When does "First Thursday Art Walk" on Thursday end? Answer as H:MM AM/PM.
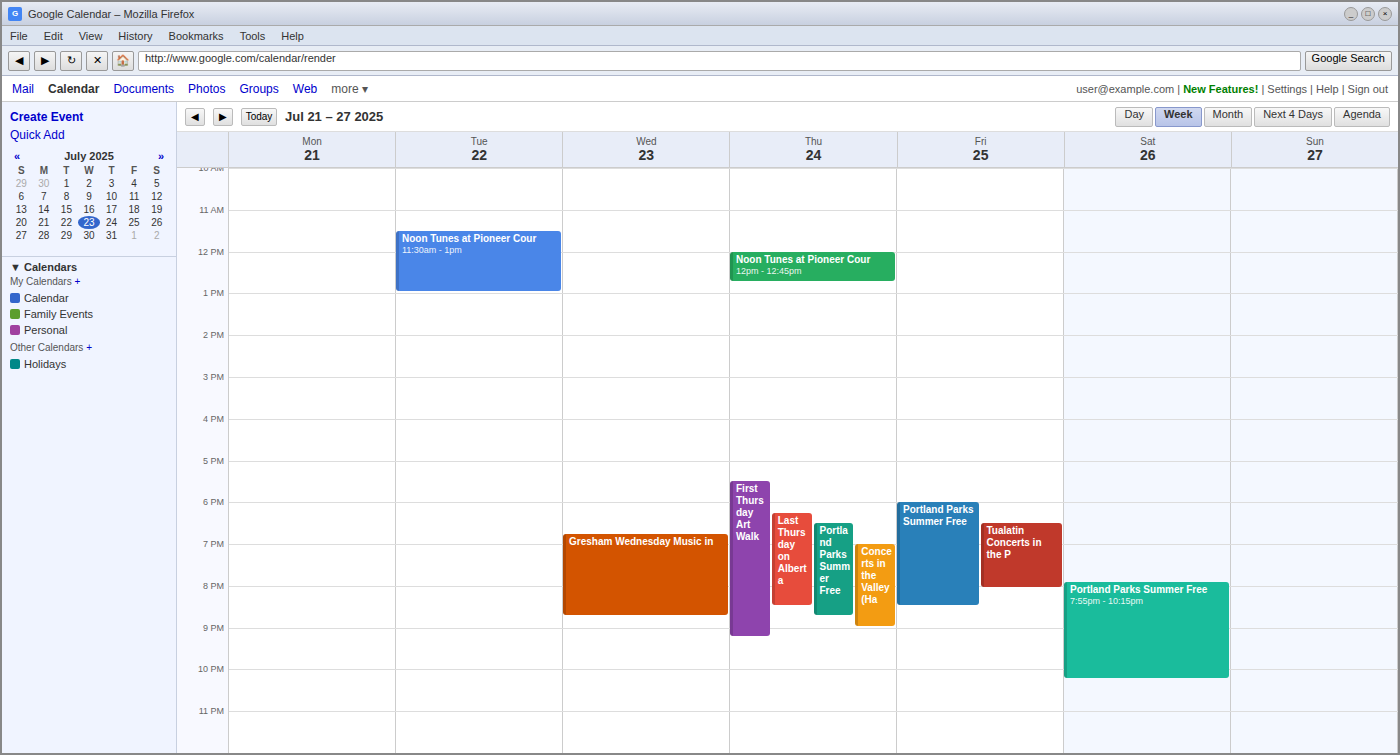
9:15 PM